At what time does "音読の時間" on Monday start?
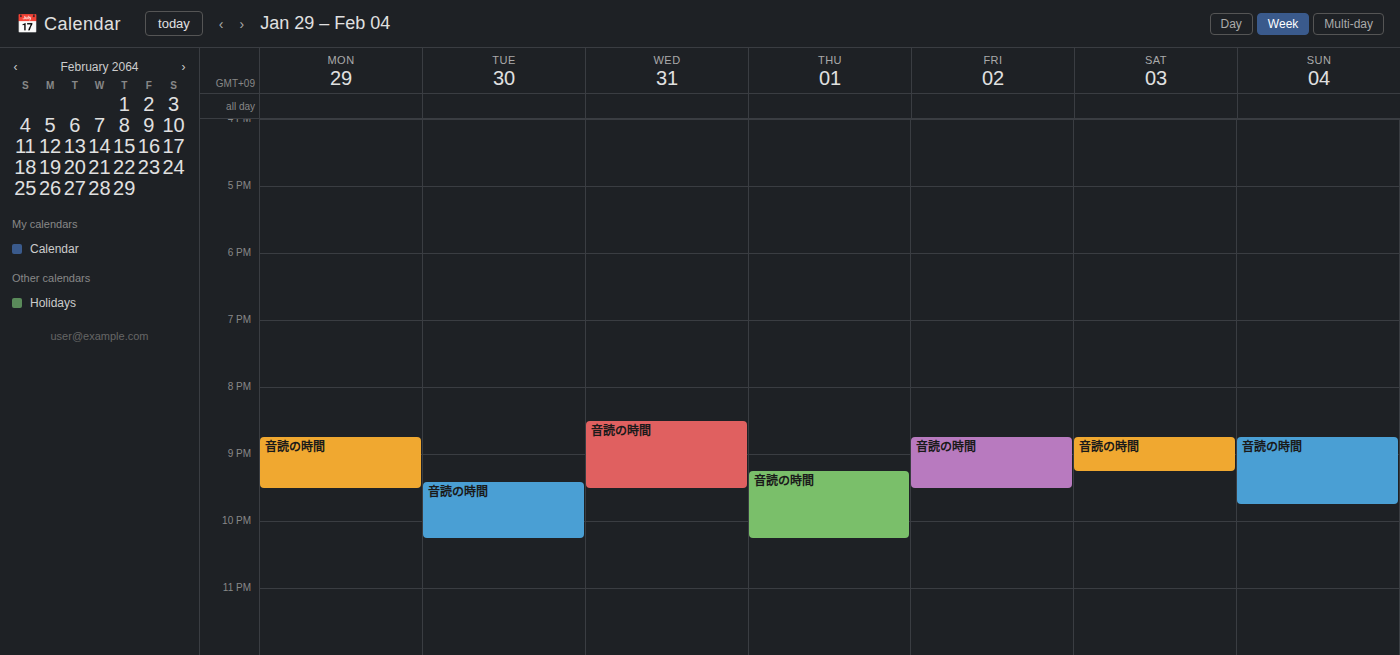
8:45 PM